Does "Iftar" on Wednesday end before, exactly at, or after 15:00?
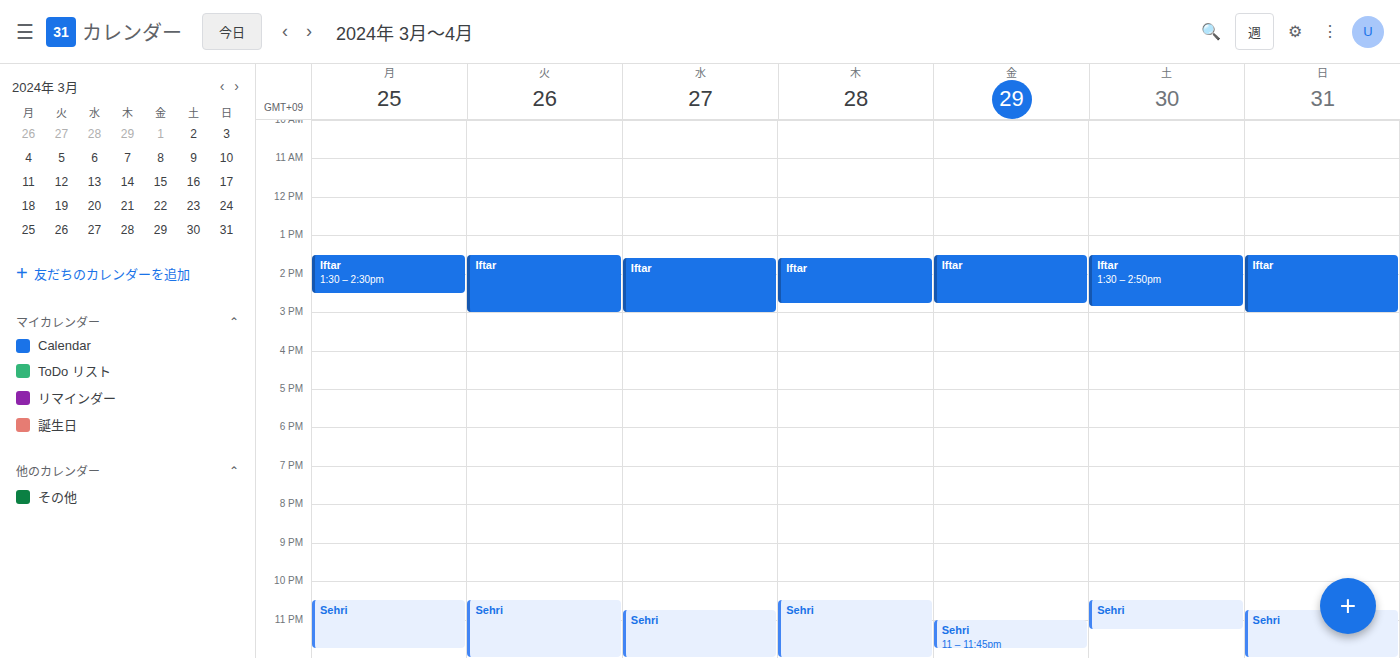
15:00 -- exactly at 15:00, on the 15:00 line.